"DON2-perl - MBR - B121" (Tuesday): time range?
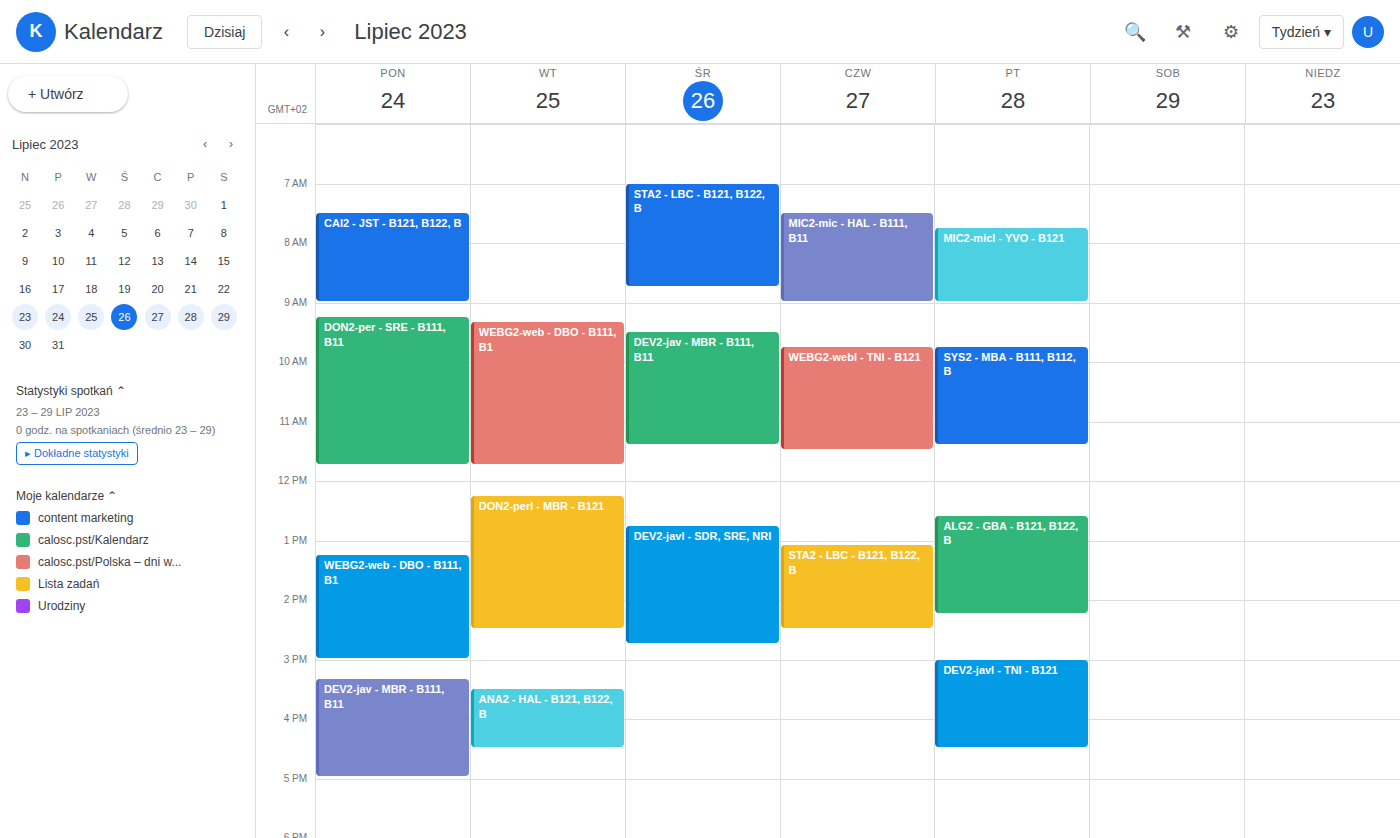
12:15 PM to 2:30 PM